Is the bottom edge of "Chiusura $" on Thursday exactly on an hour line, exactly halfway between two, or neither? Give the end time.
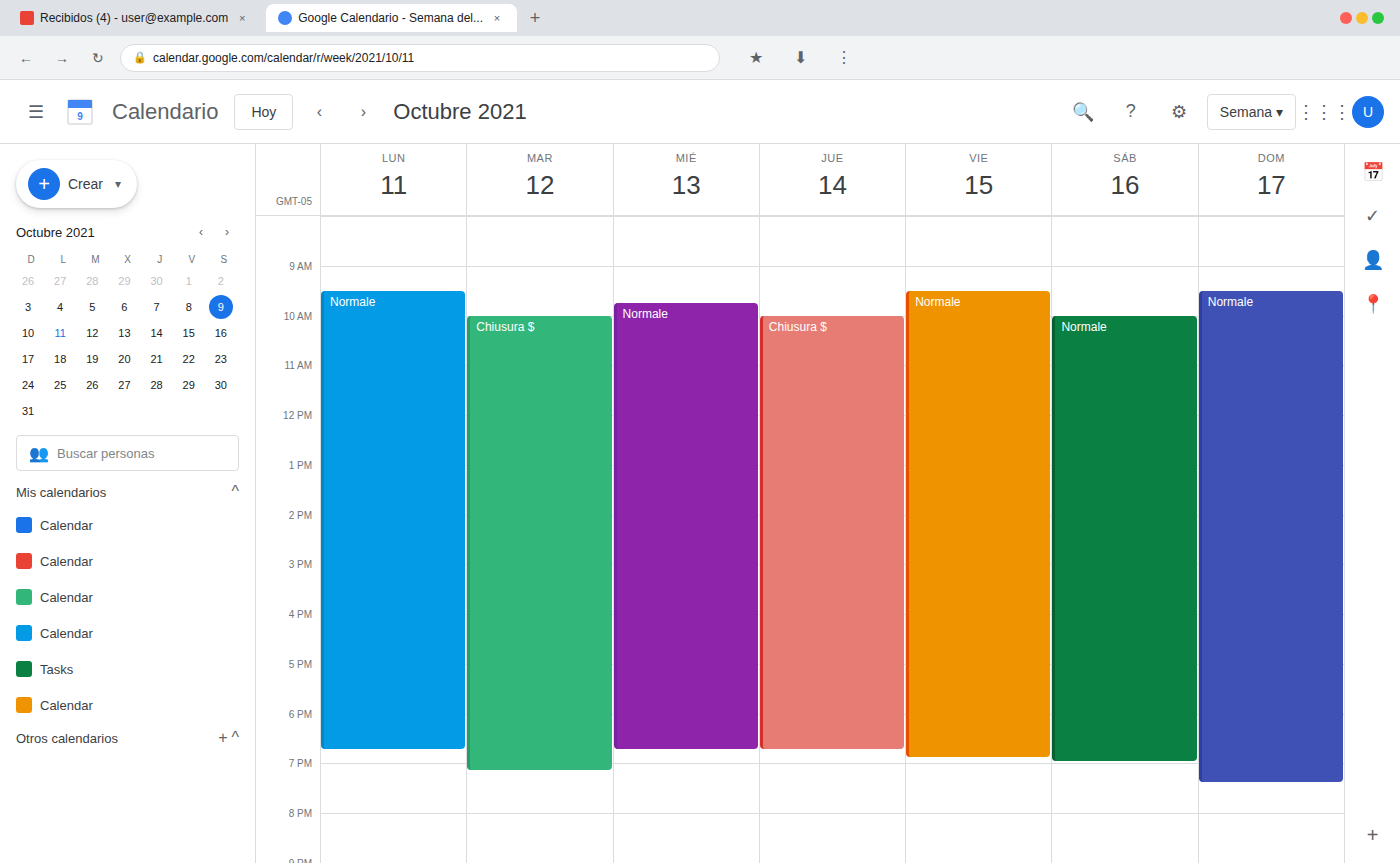
6:45 PM -- neither: three quarters of the way from the 6 PM line to the 7 PM line.